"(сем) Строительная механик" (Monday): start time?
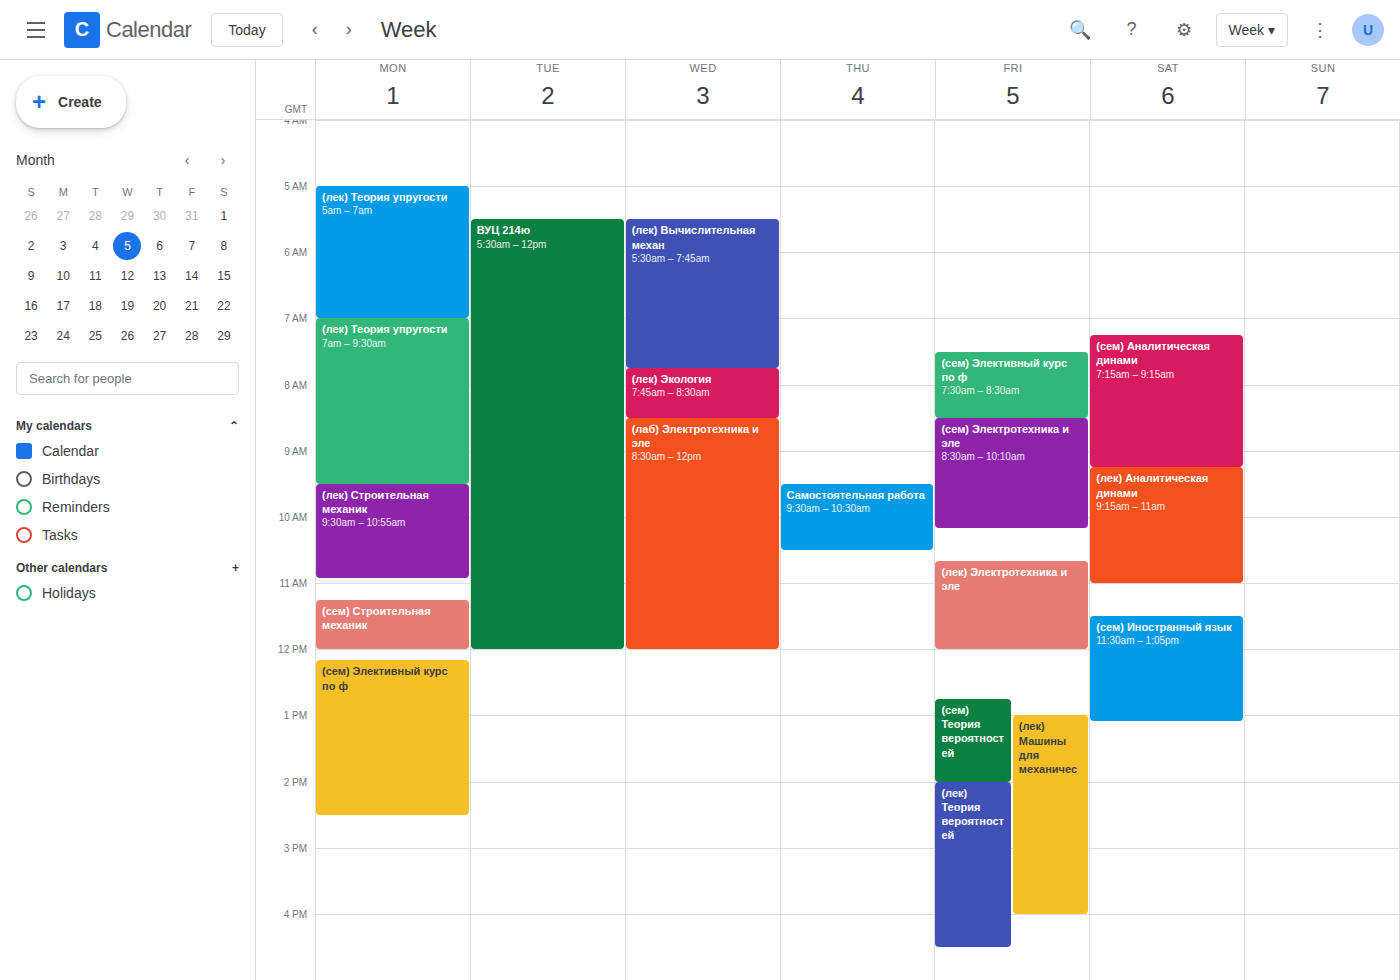
11:15 AM